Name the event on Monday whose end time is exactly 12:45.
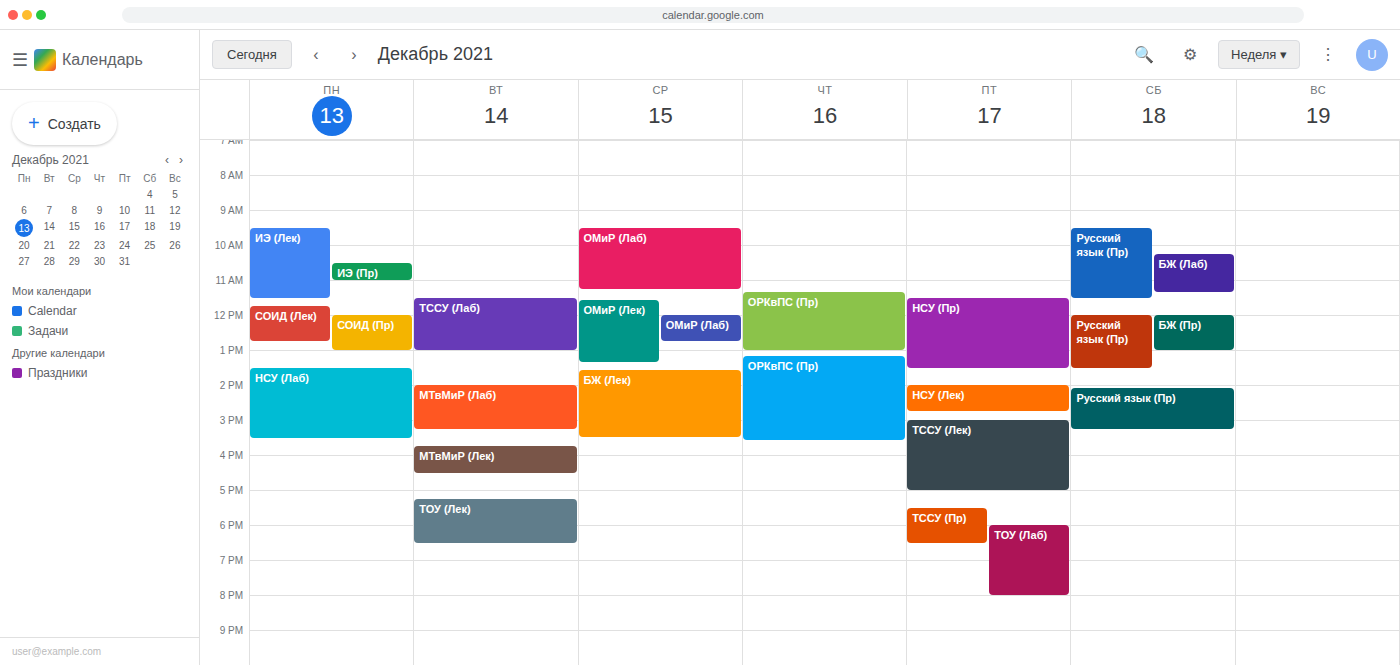
"СОИД (Лек)"